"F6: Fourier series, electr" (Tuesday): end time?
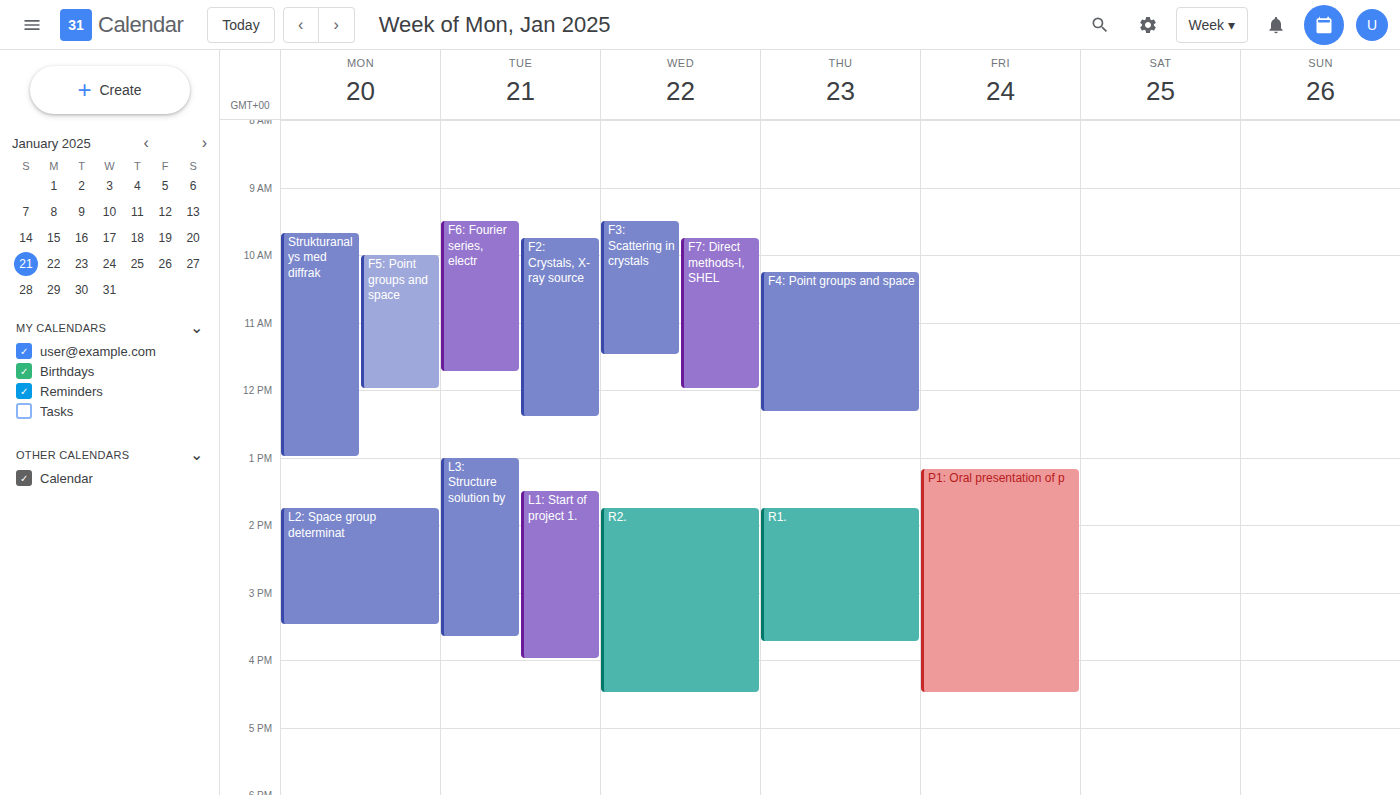
11:45 AM